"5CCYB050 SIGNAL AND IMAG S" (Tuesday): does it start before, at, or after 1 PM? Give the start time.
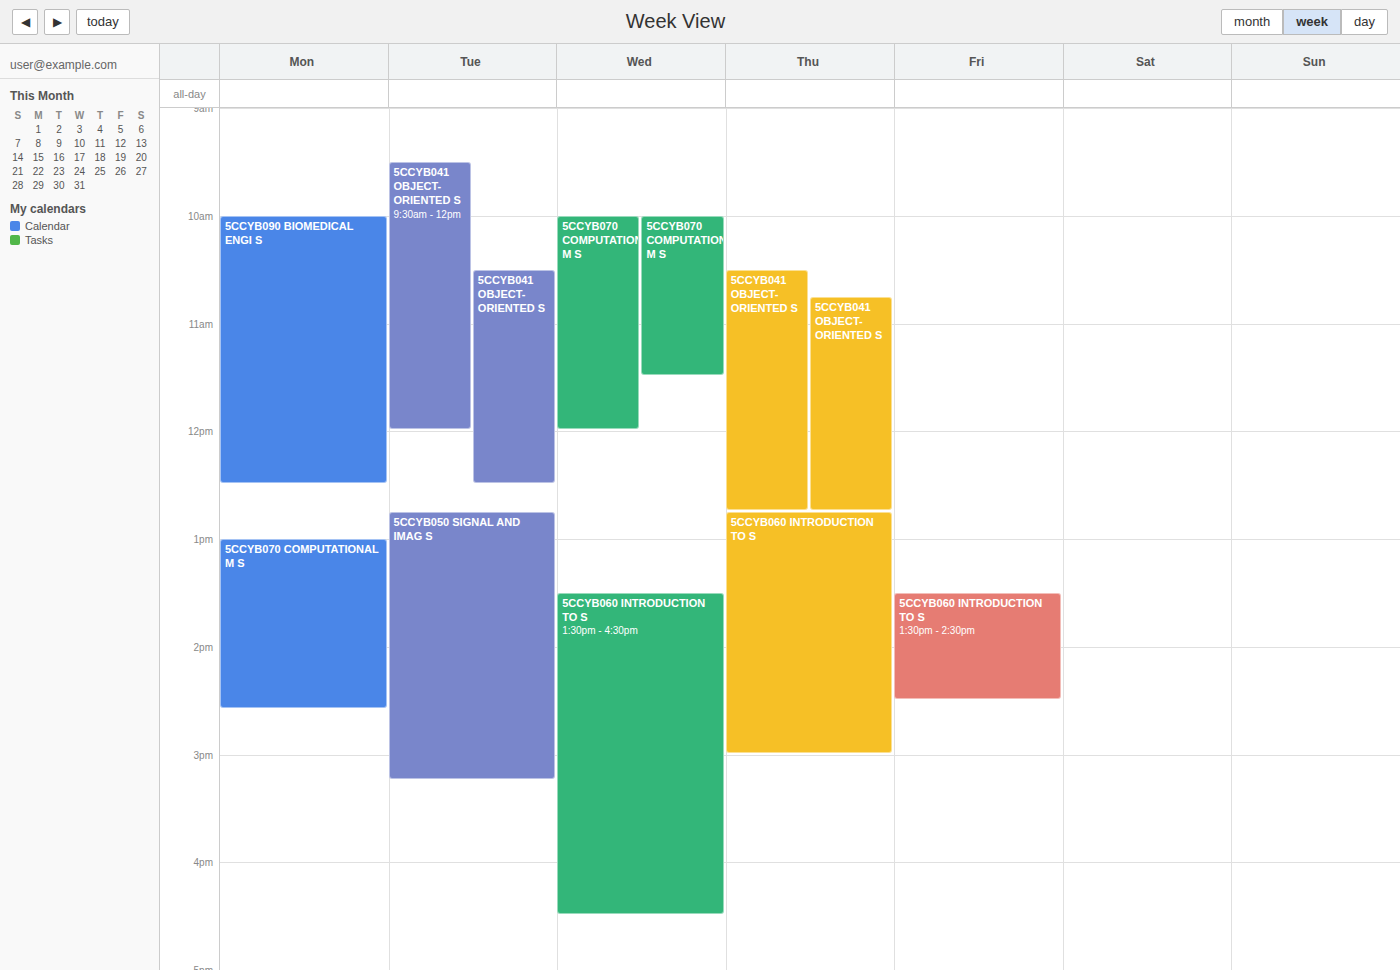
12:45 PM -- before 1 PM, 15 minutes above the 1 PM line.